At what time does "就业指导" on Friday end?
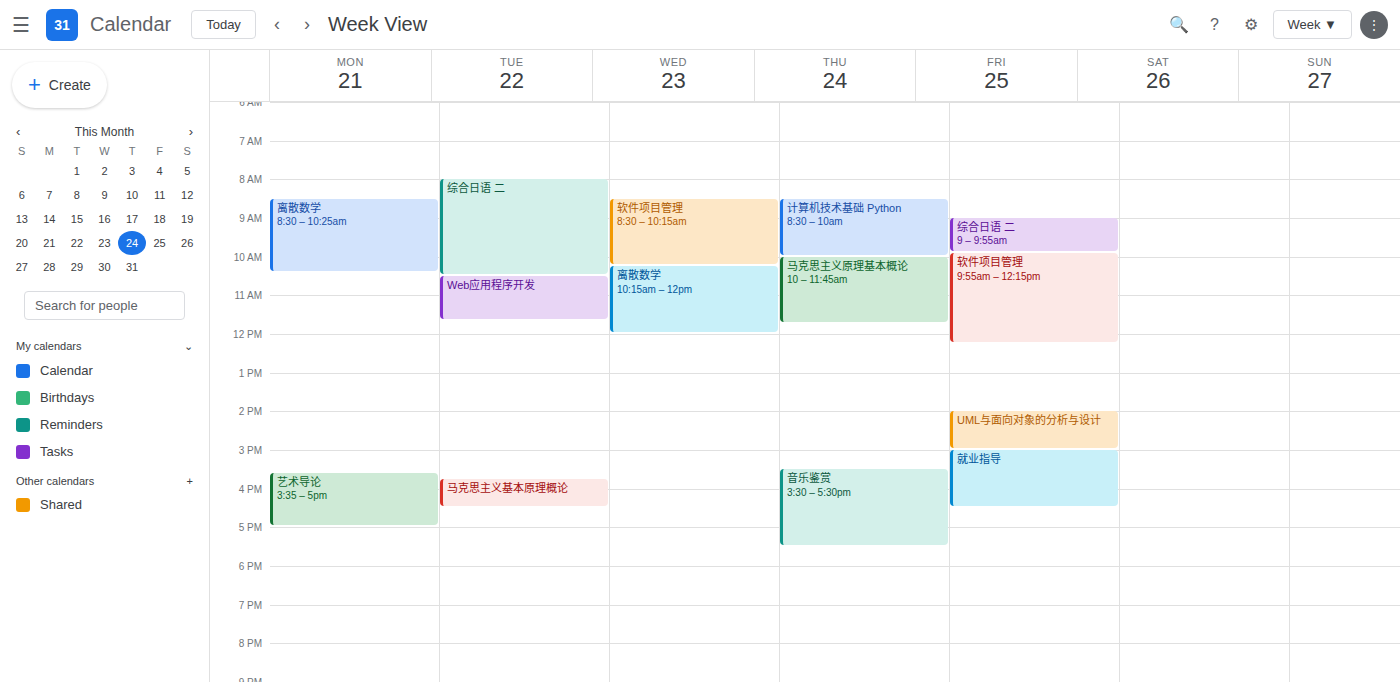
16:30